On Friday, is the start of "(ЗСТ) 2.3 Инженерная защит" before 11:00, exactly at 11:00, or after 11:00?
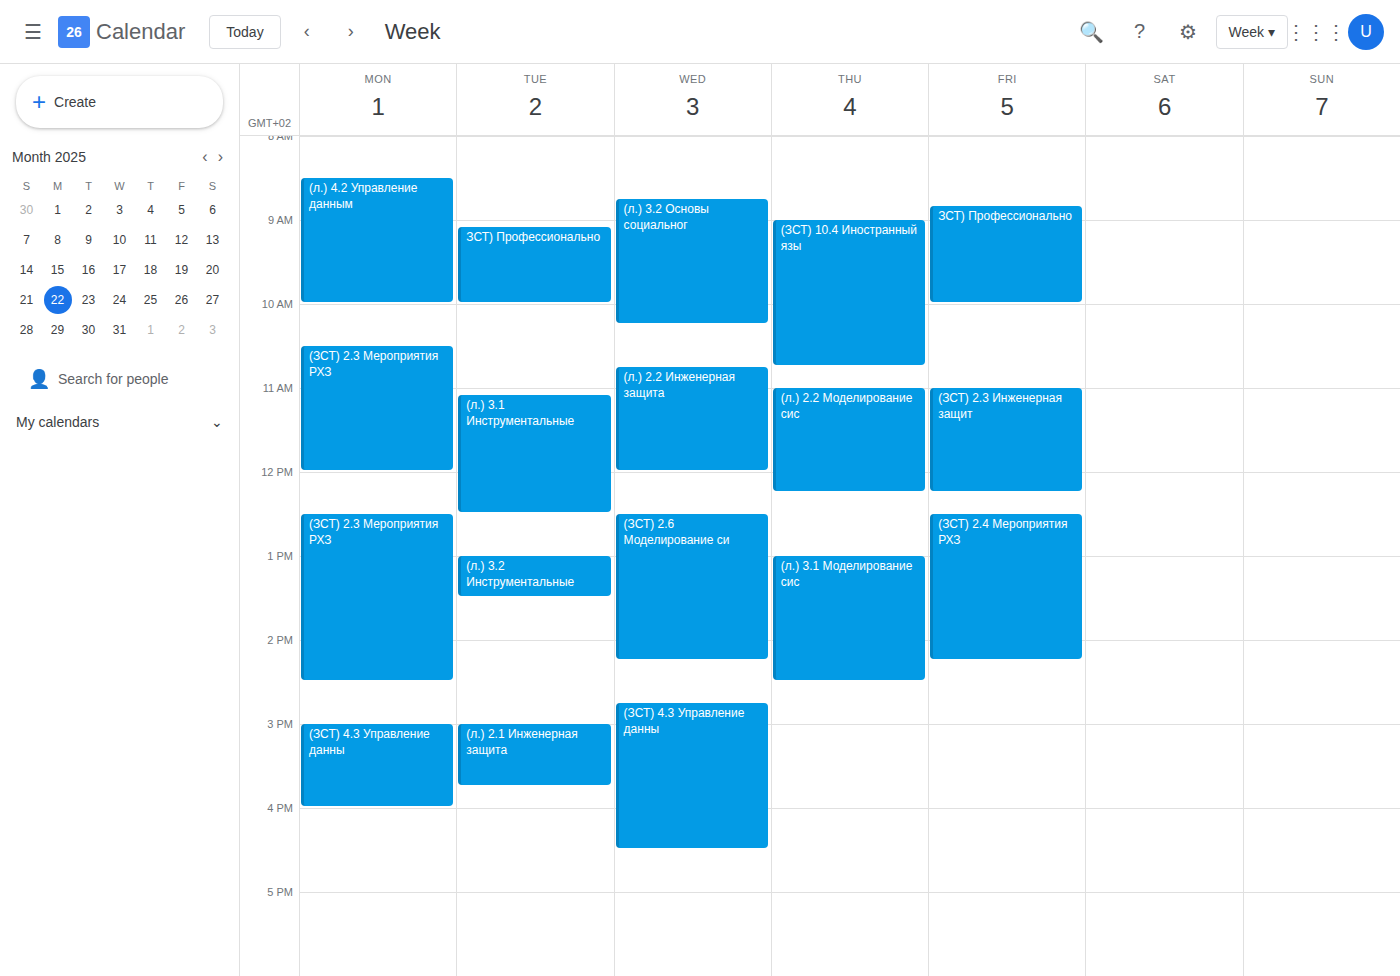
11:00 -- exactly at 11:00, on the 11:00 line.